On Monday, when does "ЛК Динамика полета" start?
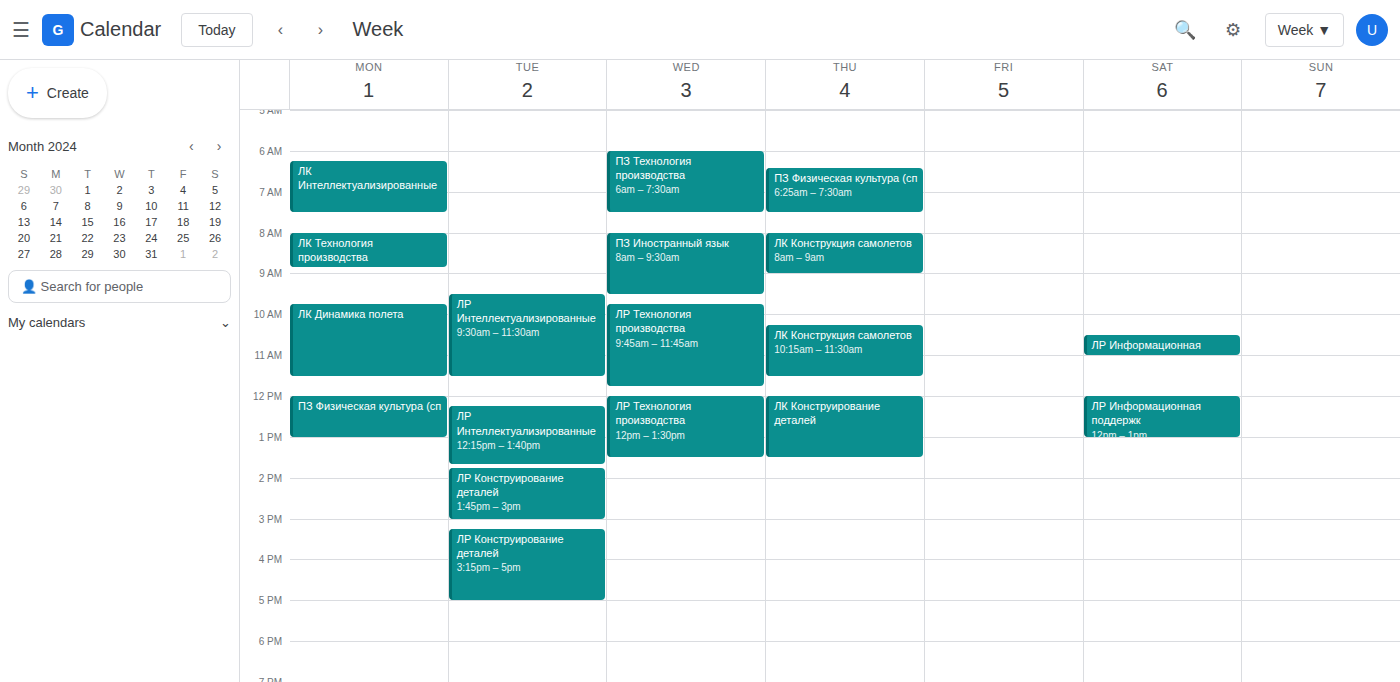
9:45 AM